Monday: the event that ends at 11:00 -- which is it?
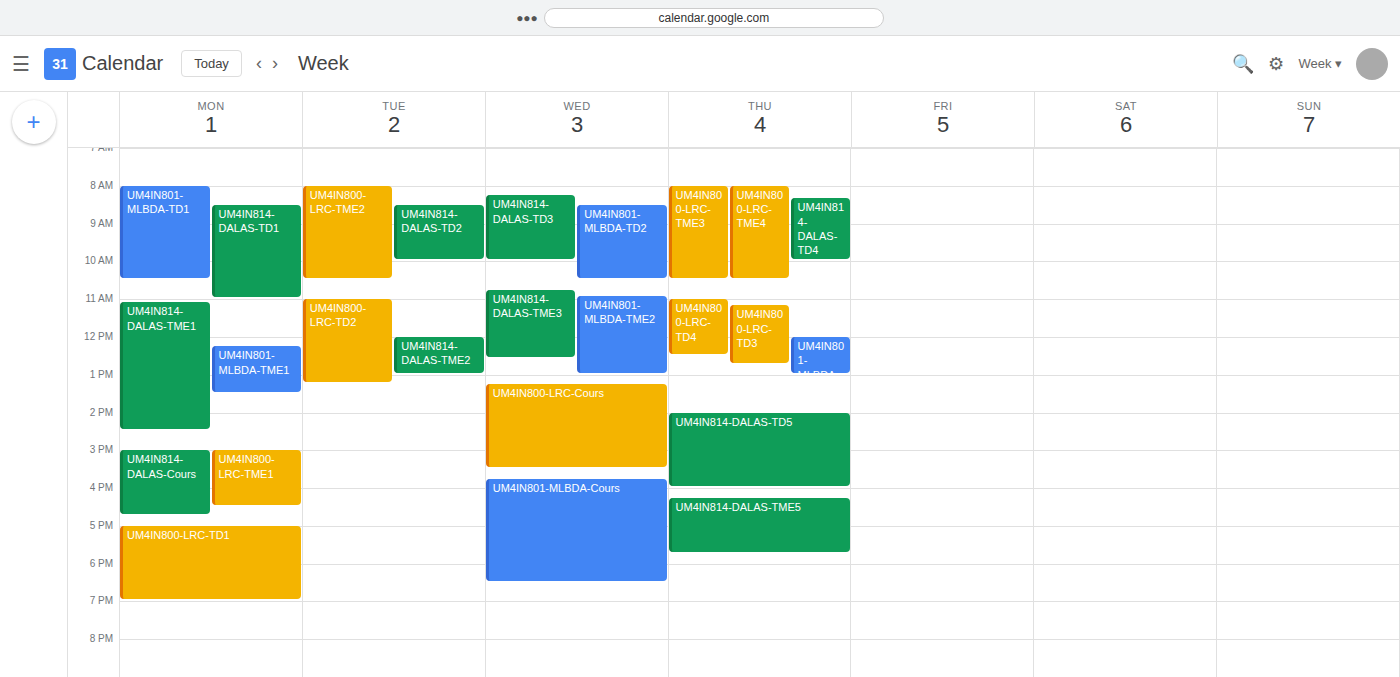
"UM4IN814-DALAS-TD1"